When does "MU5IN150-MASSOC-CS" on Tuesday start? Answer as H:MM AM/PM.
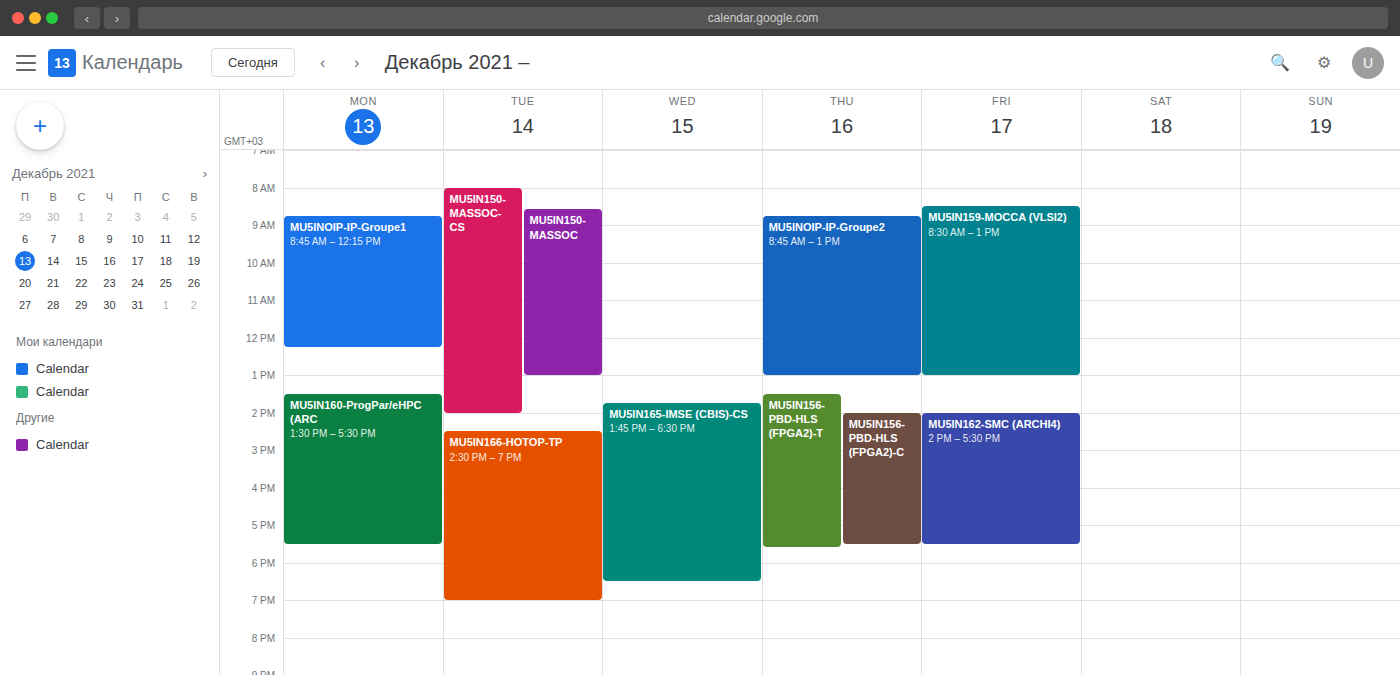
8:00 AM